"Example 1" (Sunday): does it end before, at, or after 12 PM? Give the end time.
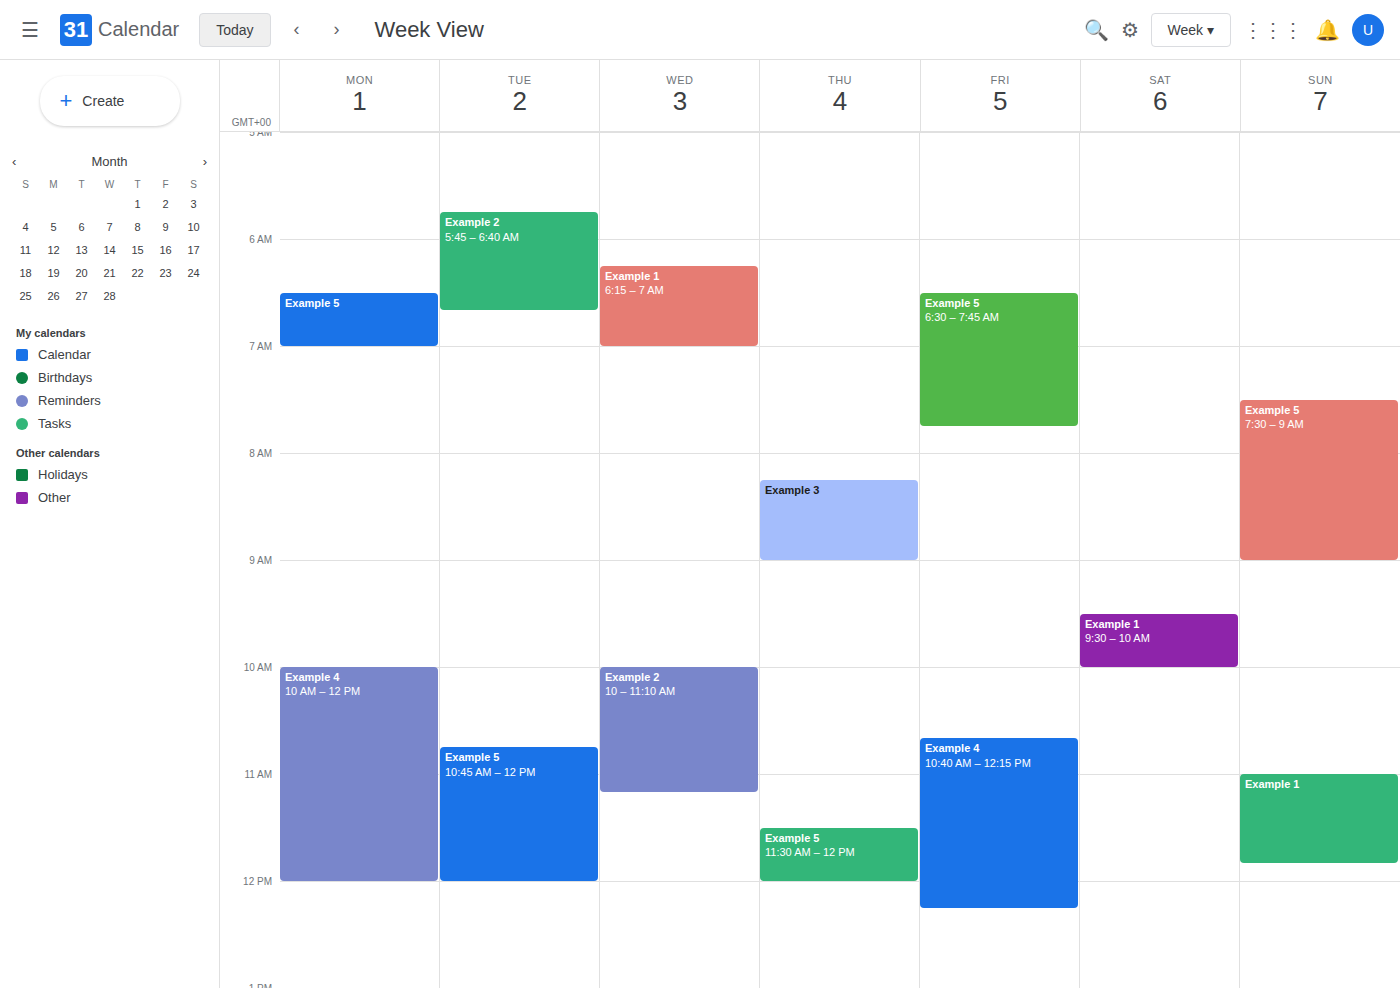
11:50 AM -- before 12 PM, 10 minutes above the 12 PM line.